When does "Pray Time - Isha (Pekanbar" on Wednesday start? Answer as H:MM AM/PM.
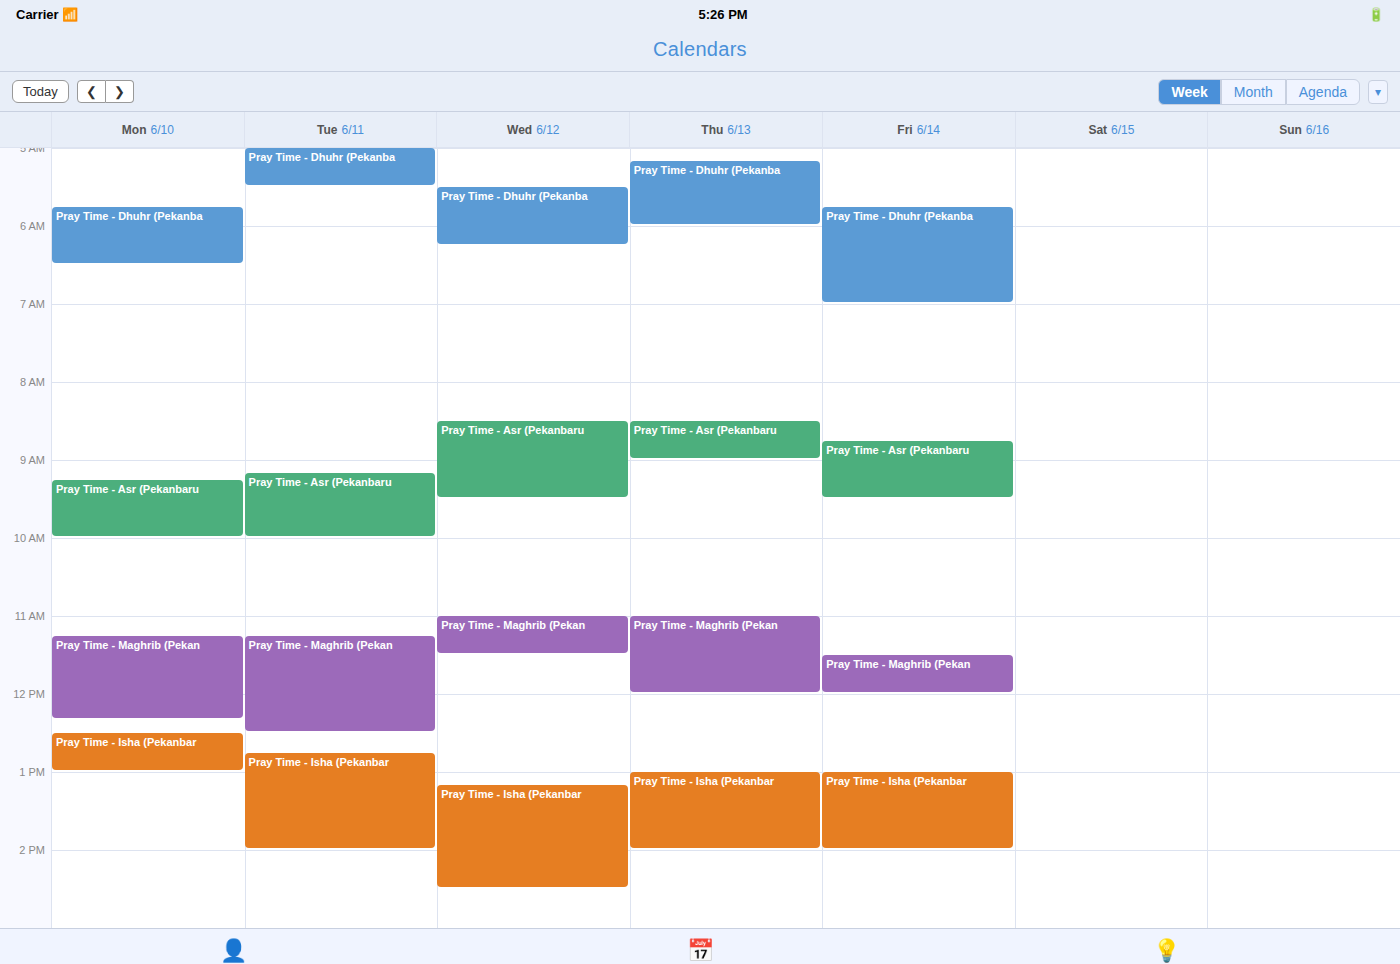
1:10 PM